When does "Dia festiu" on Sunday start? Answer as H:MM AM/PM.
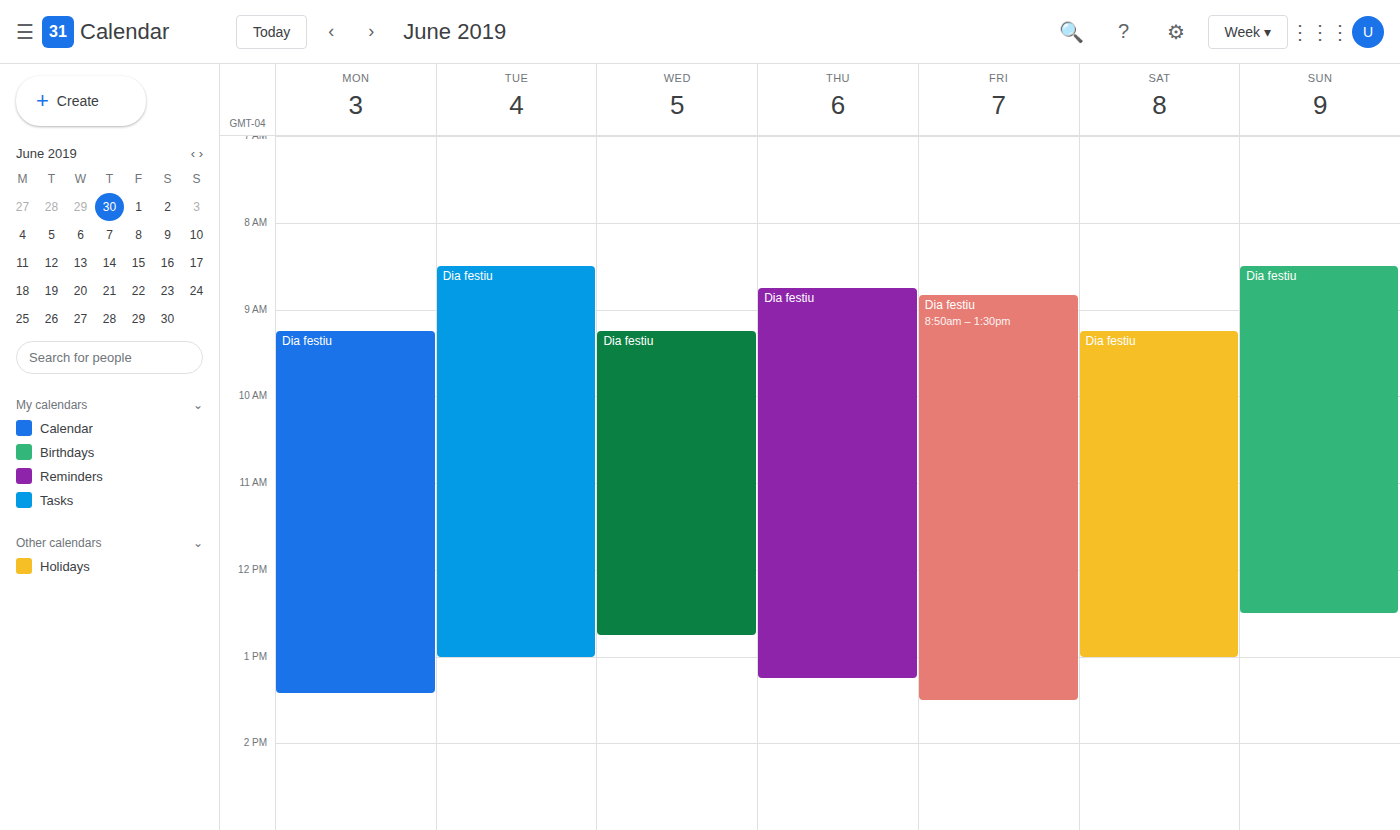
8:30 AM